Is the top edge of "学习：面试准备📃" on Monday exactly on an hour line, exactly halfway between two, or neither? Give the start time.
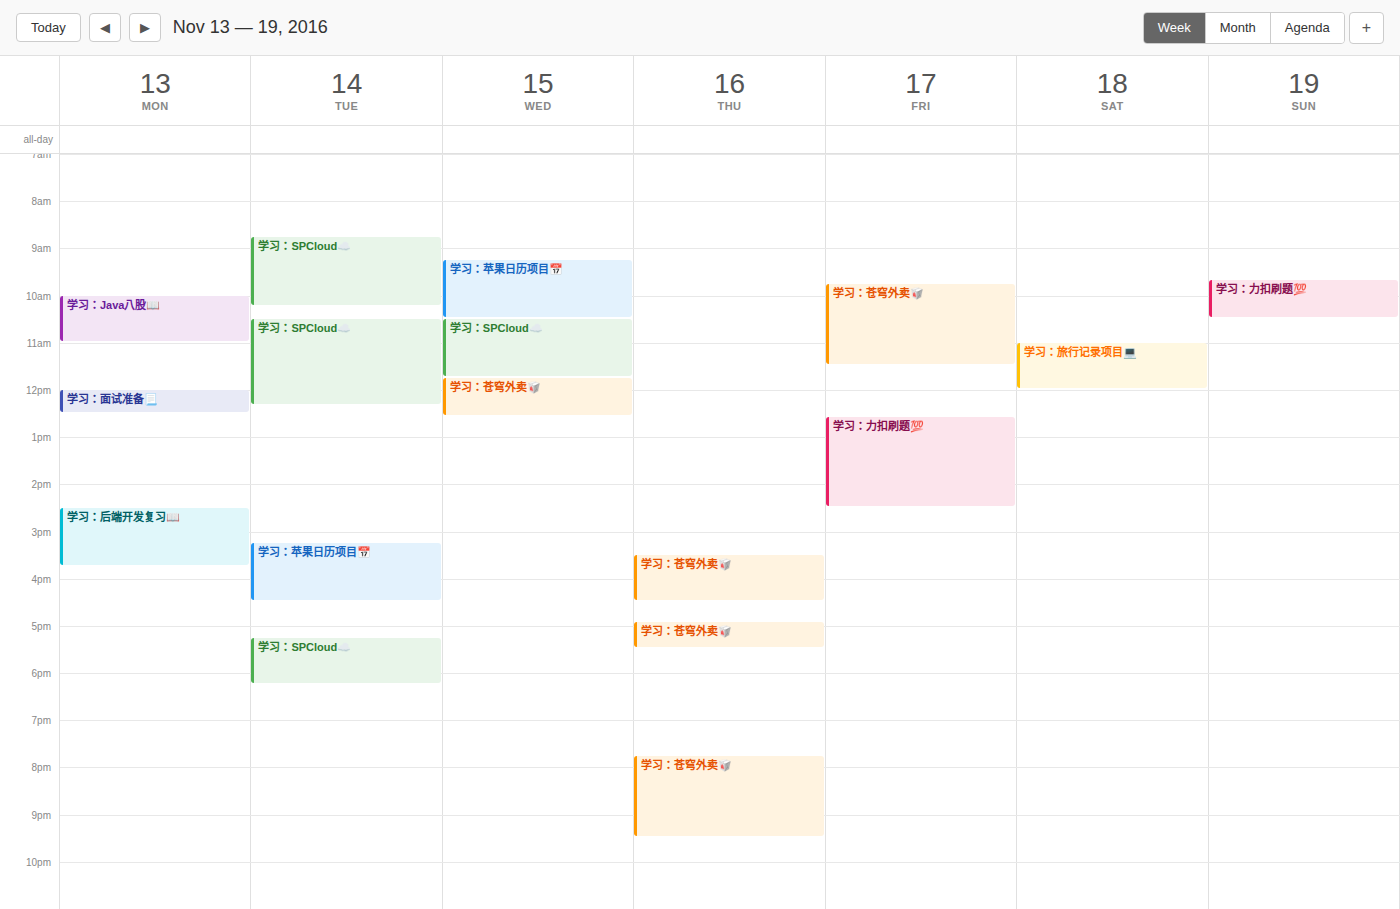
12:00 -- exactly on the 12:00 line.